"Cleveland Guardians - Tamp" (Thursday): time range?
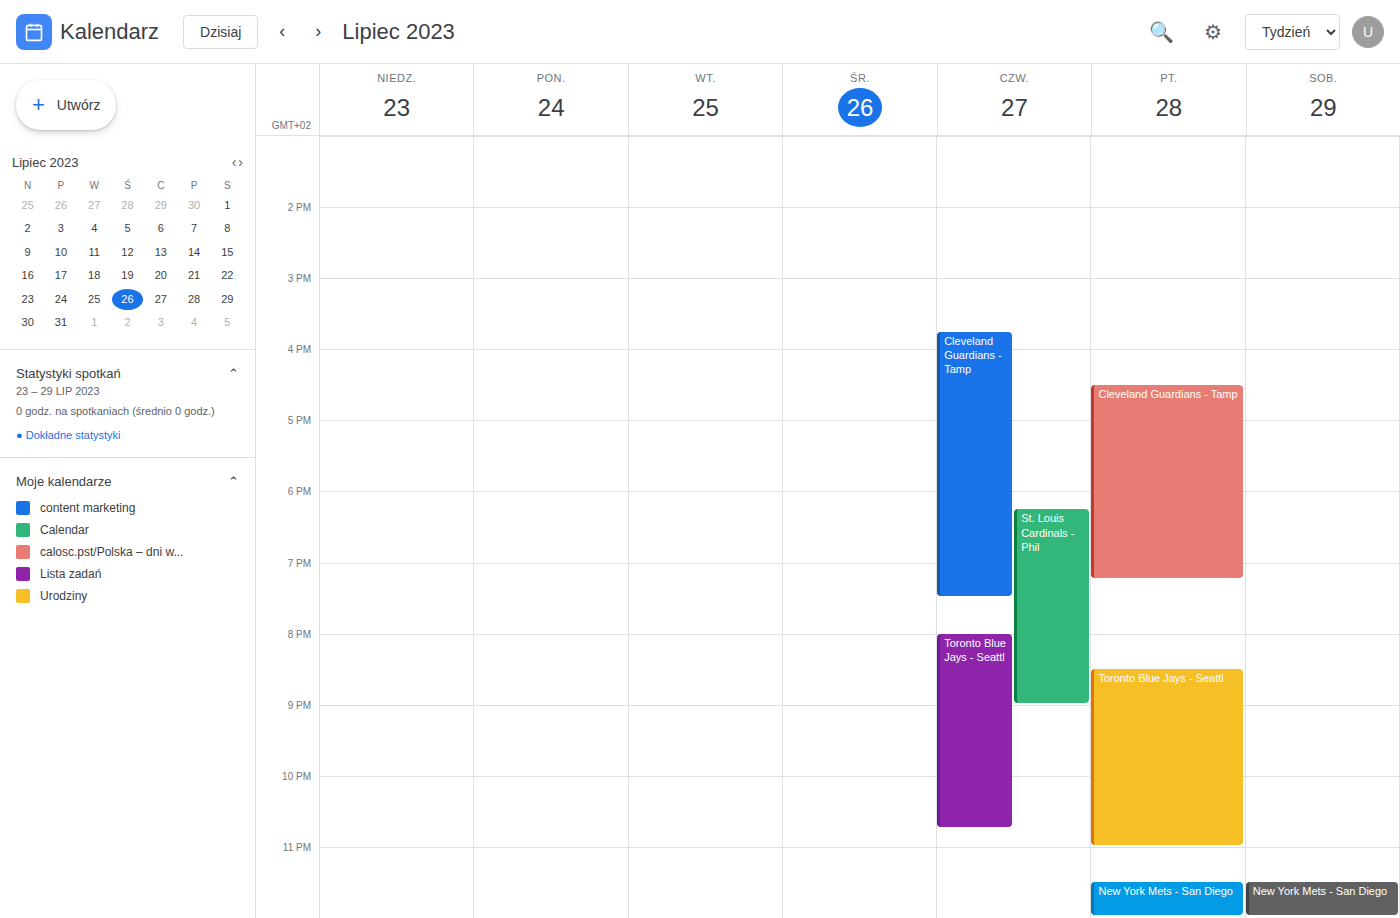
3:45 PM to 7:30 PM